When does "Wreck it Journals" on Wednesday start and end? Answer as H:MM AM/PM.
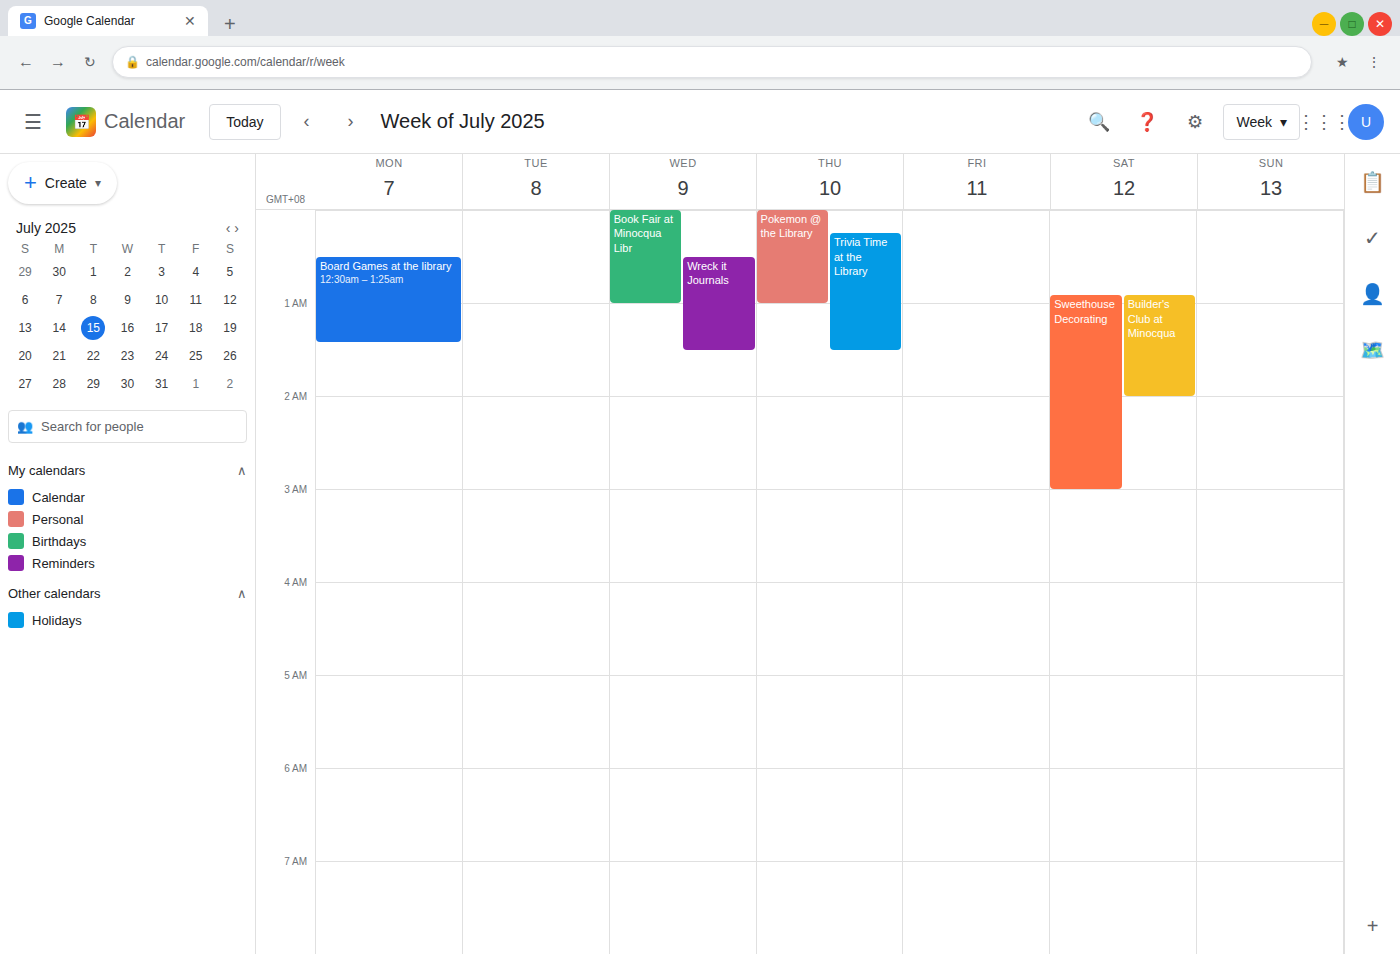
12:30 AM to 1:30 AM